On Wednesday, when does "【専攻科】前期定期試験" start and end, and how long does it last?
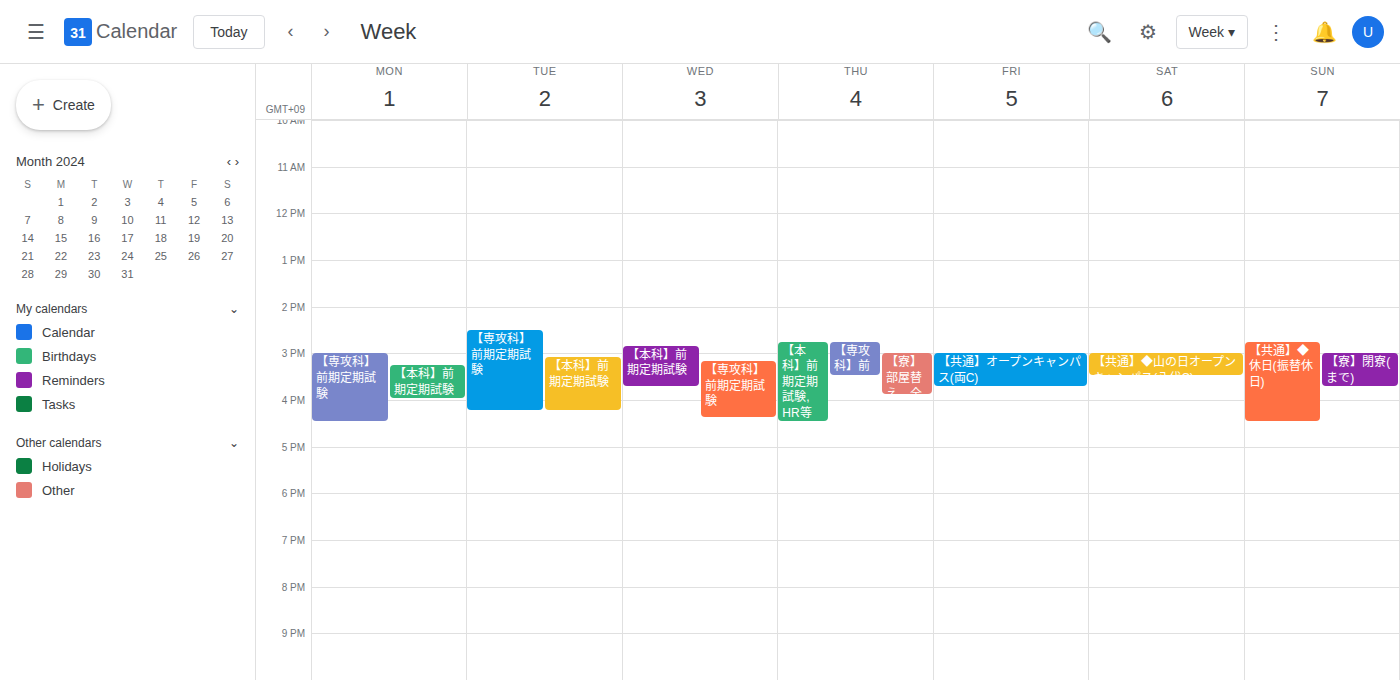
3:10 PM to 4:25 PM, 1 hour 15 minutes